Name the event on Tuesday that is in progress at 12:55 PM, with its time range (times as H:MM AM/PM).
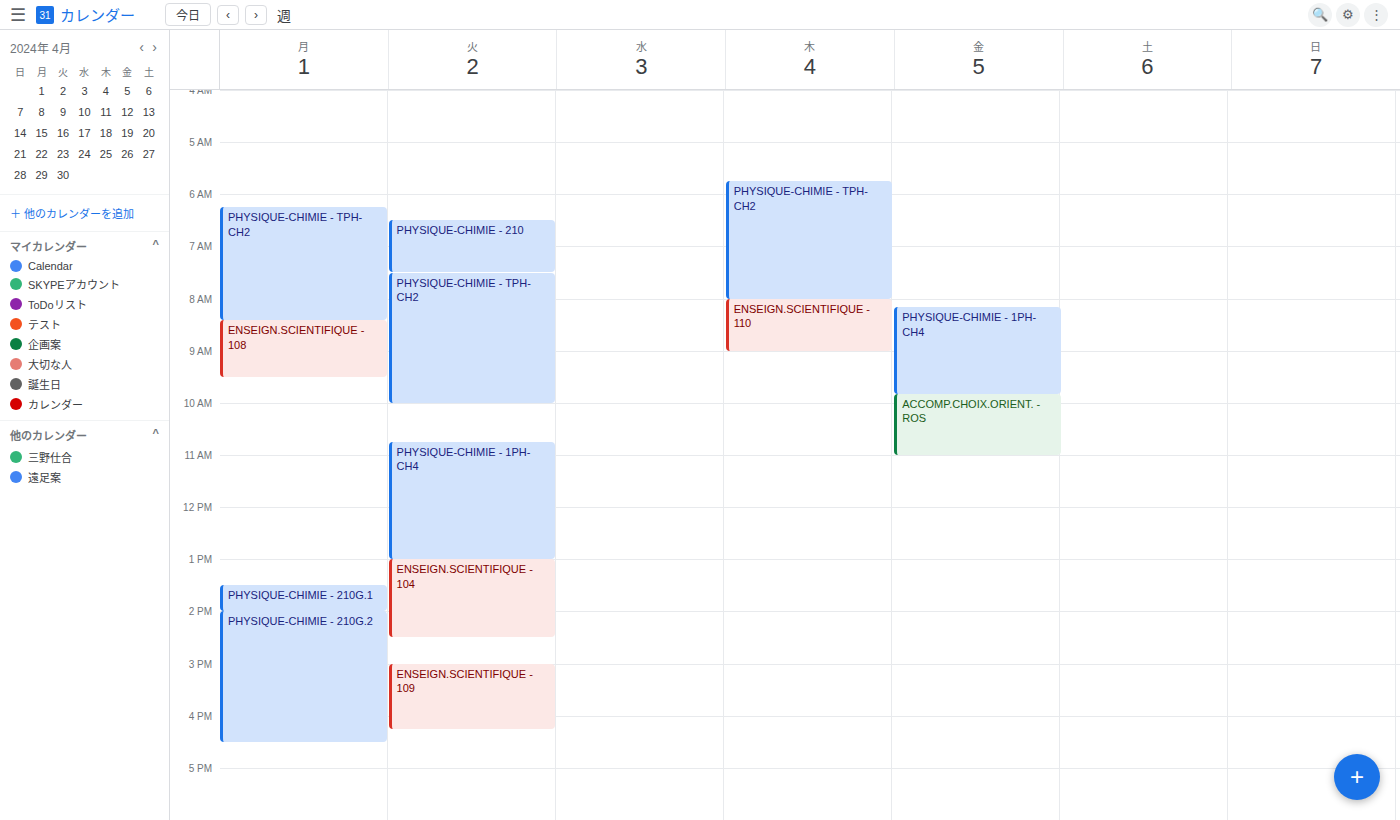
"PHYSIQUE-CHIMIE - 1PH-CH4", 10:45 AM to 1:00 PM